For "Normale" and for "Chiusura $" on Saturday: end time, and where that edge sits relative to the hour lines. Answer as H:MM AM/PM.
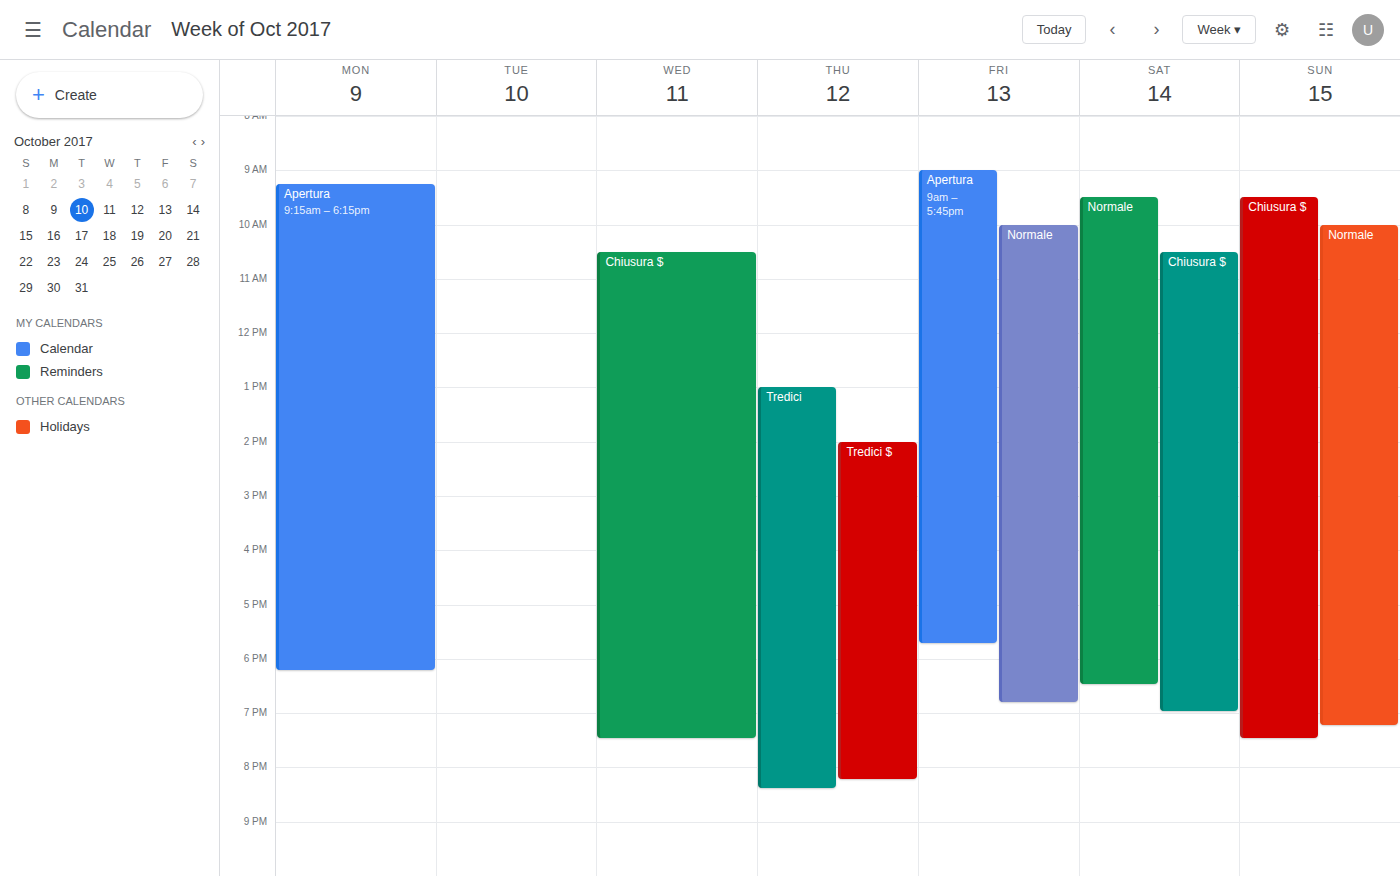
"Normale": 6:30 PM, halfway between the 6 PM and 7 PM lines. "Chiusura $": 7:00 PM, exactly on the 7 PM line.